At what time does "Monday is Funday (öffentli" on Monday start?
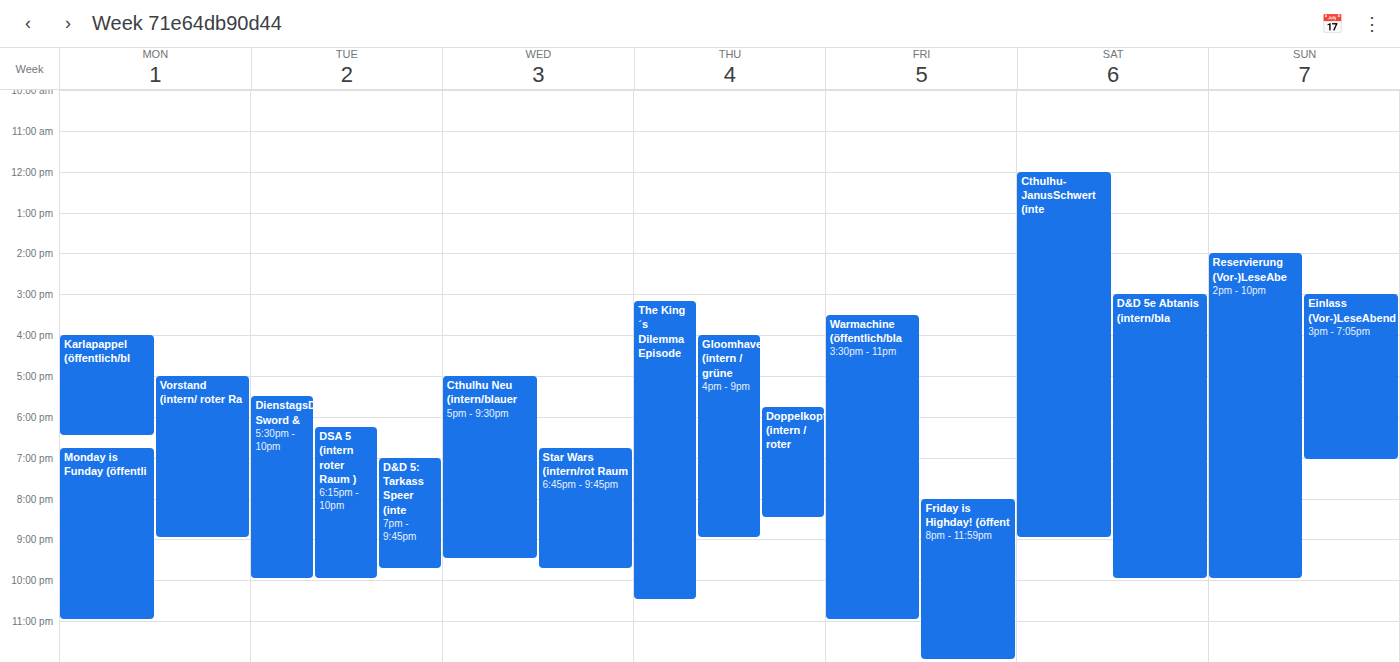
6:45 PM